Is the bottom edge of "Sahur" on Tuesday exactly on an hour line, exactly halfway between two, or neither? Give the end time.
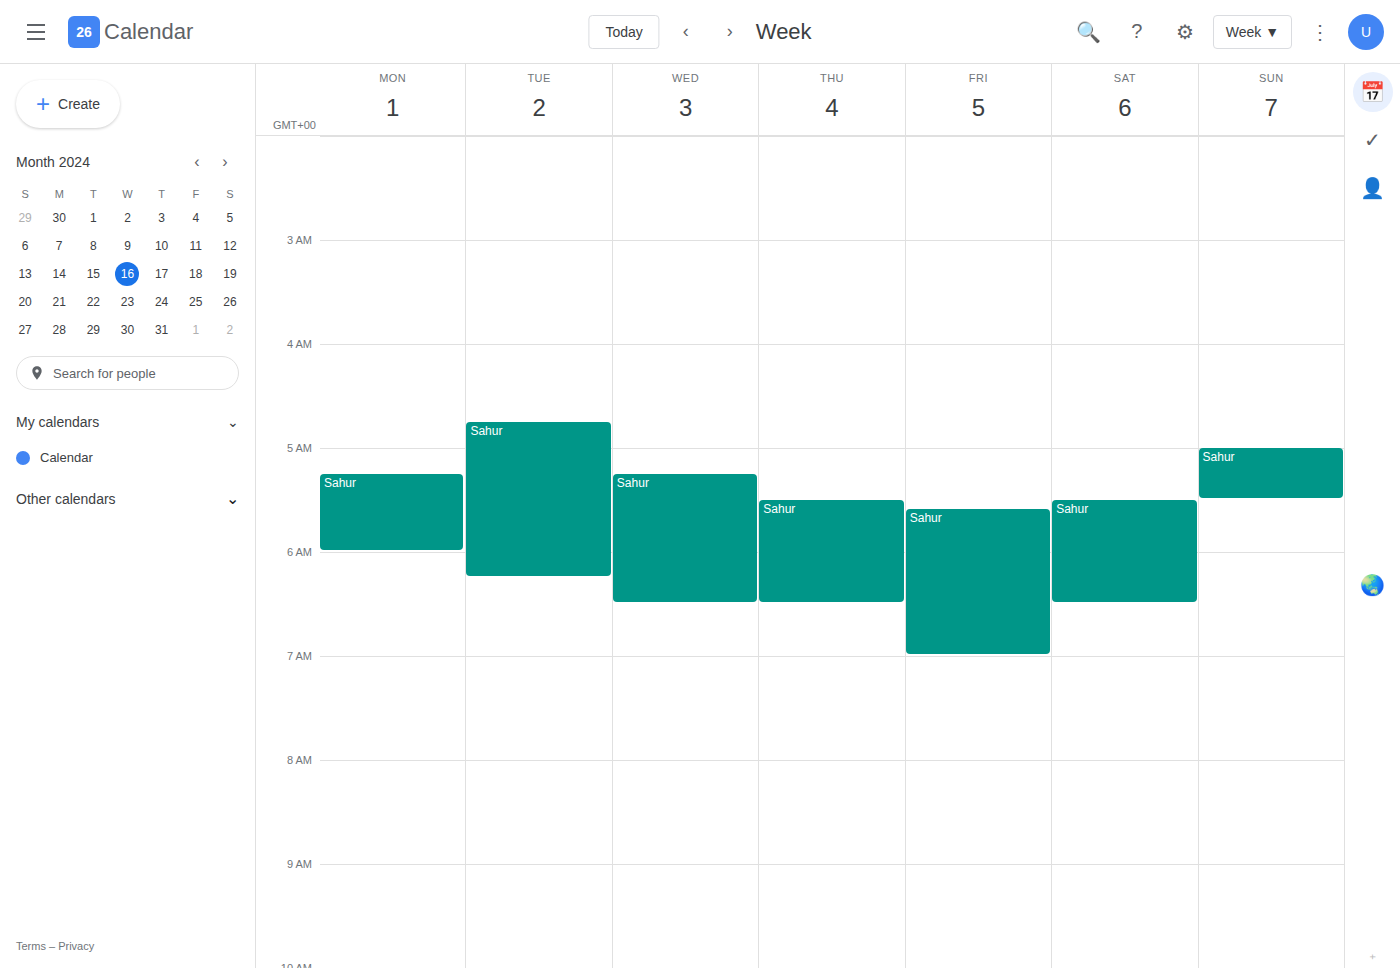
6:15 AM -- neither: a quarter of the way from the 6 AM line to the 7 AM line.